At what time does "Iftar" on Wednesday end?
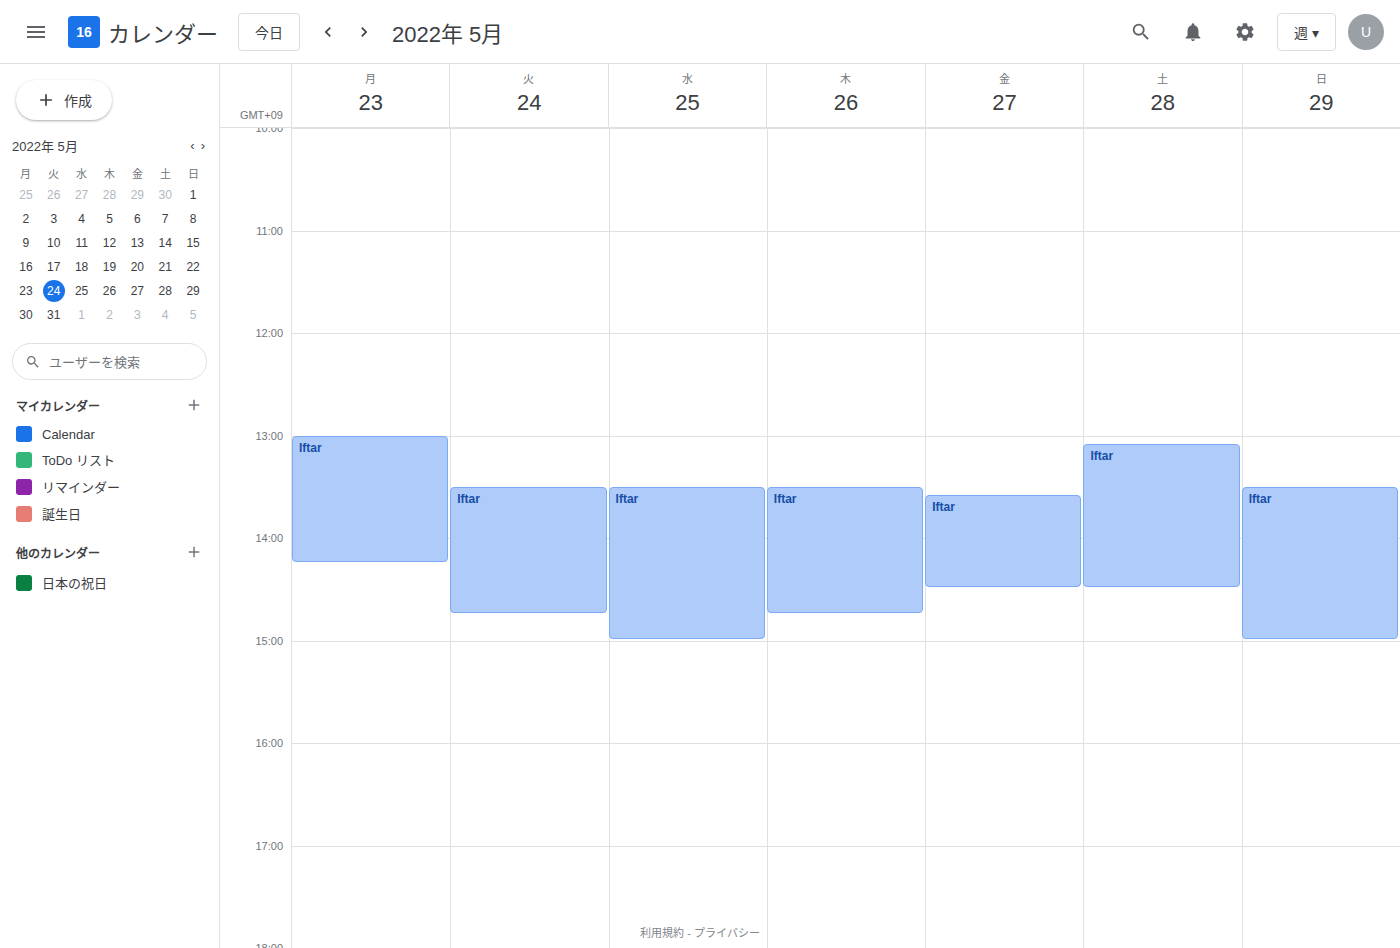
3:00 PM